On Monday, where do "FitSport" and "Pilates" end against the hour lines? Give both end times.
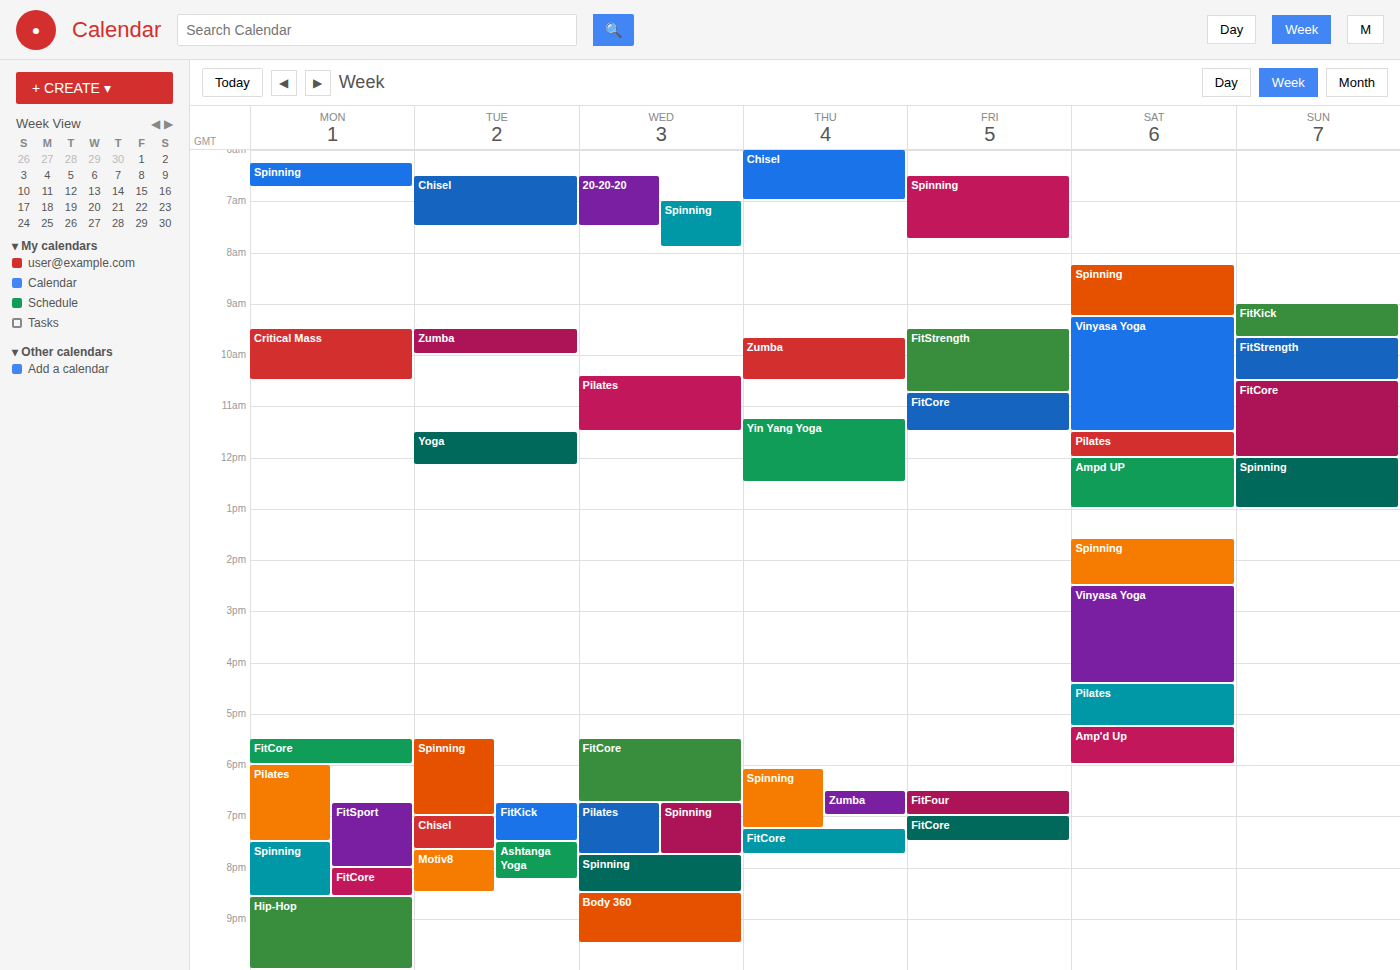
"FitSport": 20:00, exactly on the 20:00 line. "Pilates": 19:30, halfway between the 19:00 and 20:00 lines.